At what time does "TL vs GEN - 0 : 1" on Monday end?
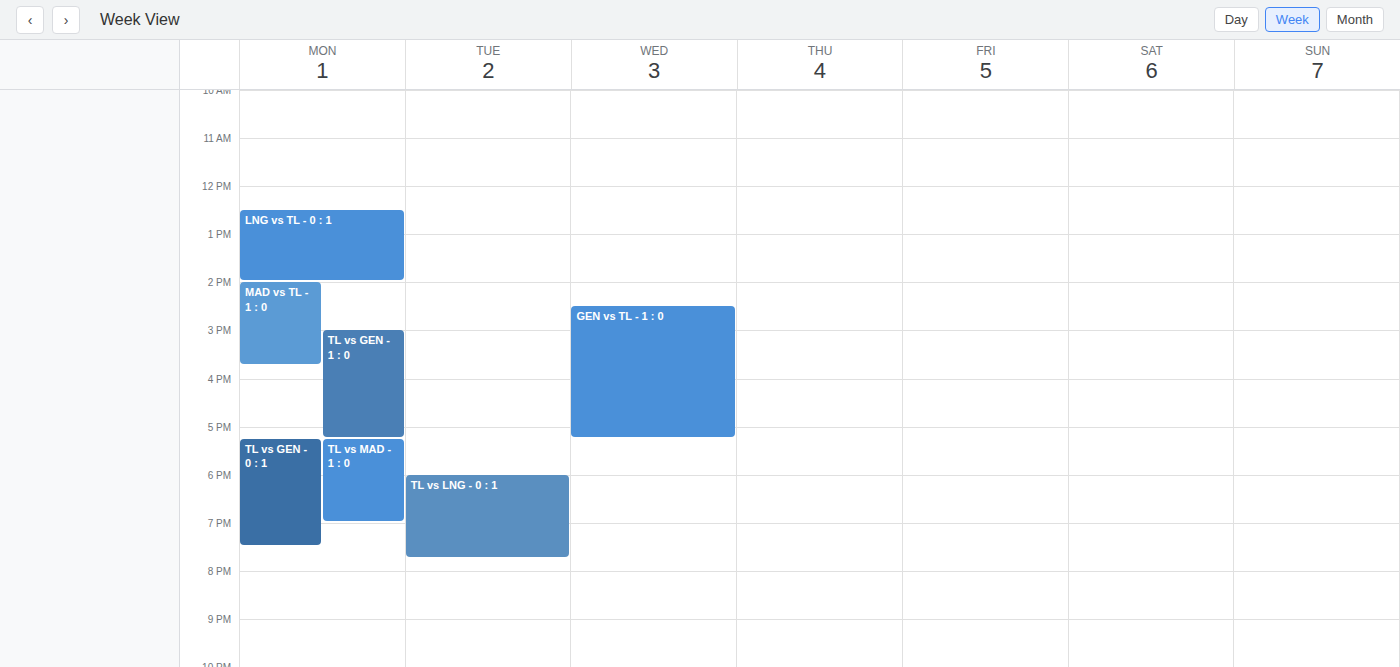
7:30 PM